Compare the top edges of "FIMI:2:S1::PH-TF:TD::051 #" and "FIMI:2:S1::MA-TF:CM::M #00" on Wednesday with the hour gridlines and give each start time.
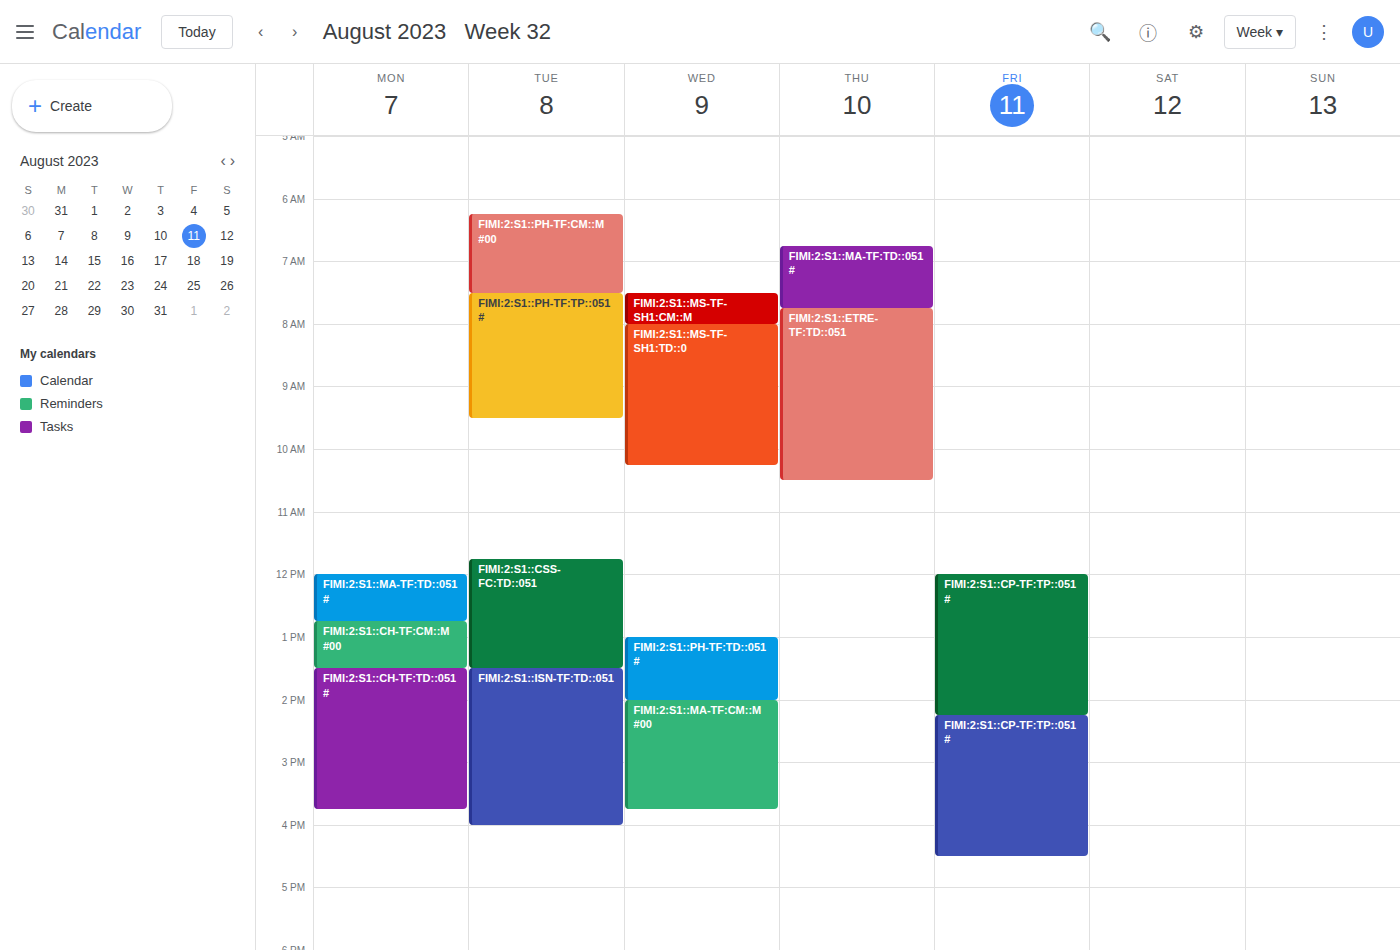
"FIMI:2:S1::PH-TF:TD::051 #": 1:00 PM, exactly on the 1 PM line. "FIMI:2:S1::MA-TF:CM::M #00": 2:00 PM, exactly on the 2 PM line.